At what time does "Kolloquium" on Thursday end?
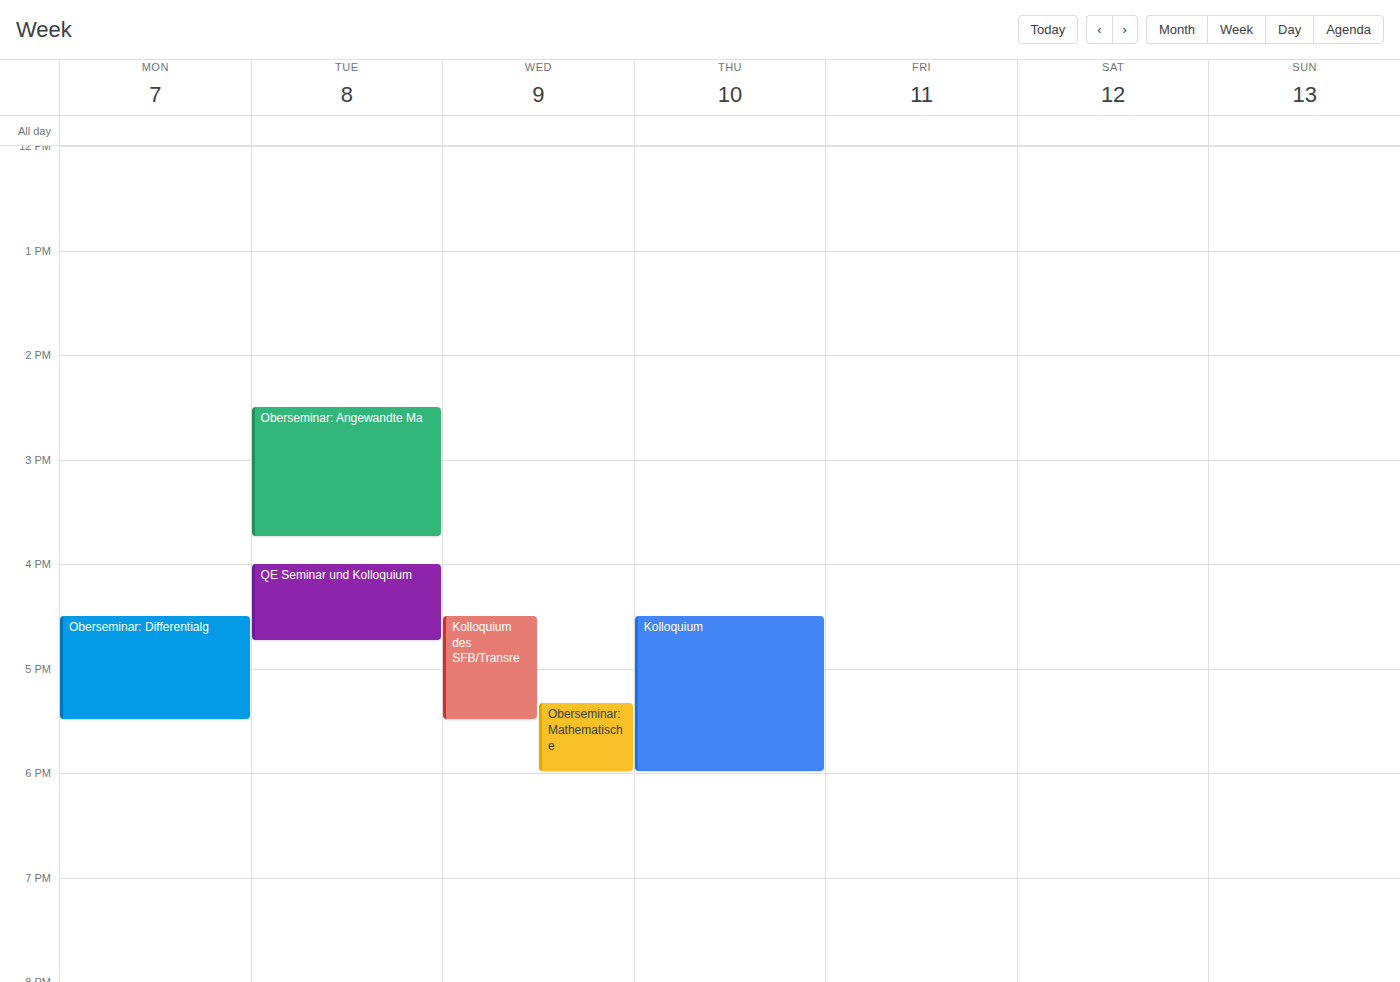
6:00 PM